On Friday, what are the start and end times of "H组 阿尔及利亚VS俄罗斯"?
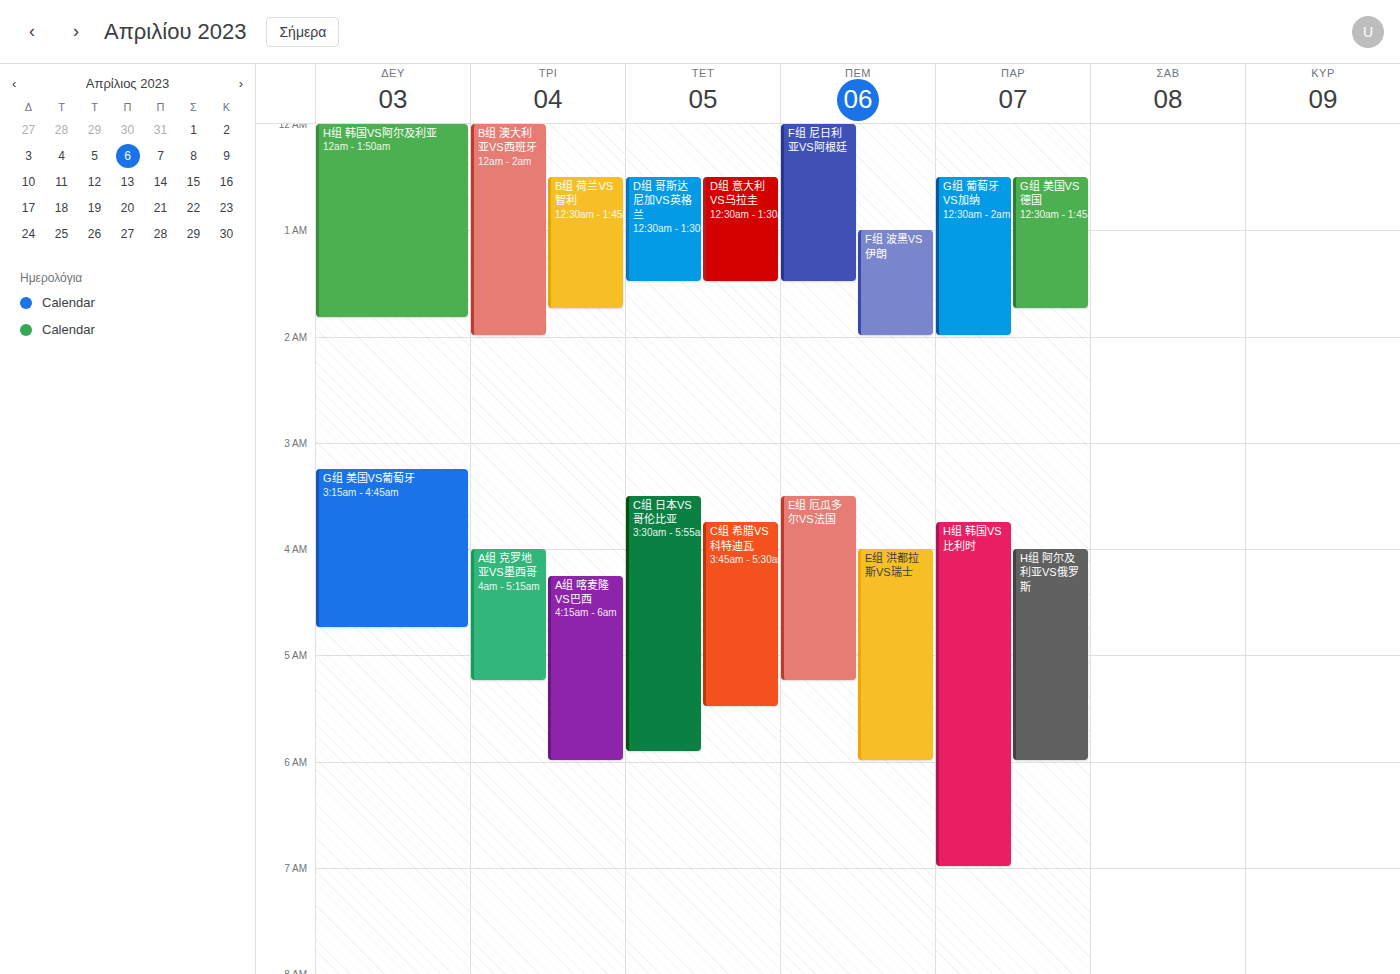
04:00 to 06:00